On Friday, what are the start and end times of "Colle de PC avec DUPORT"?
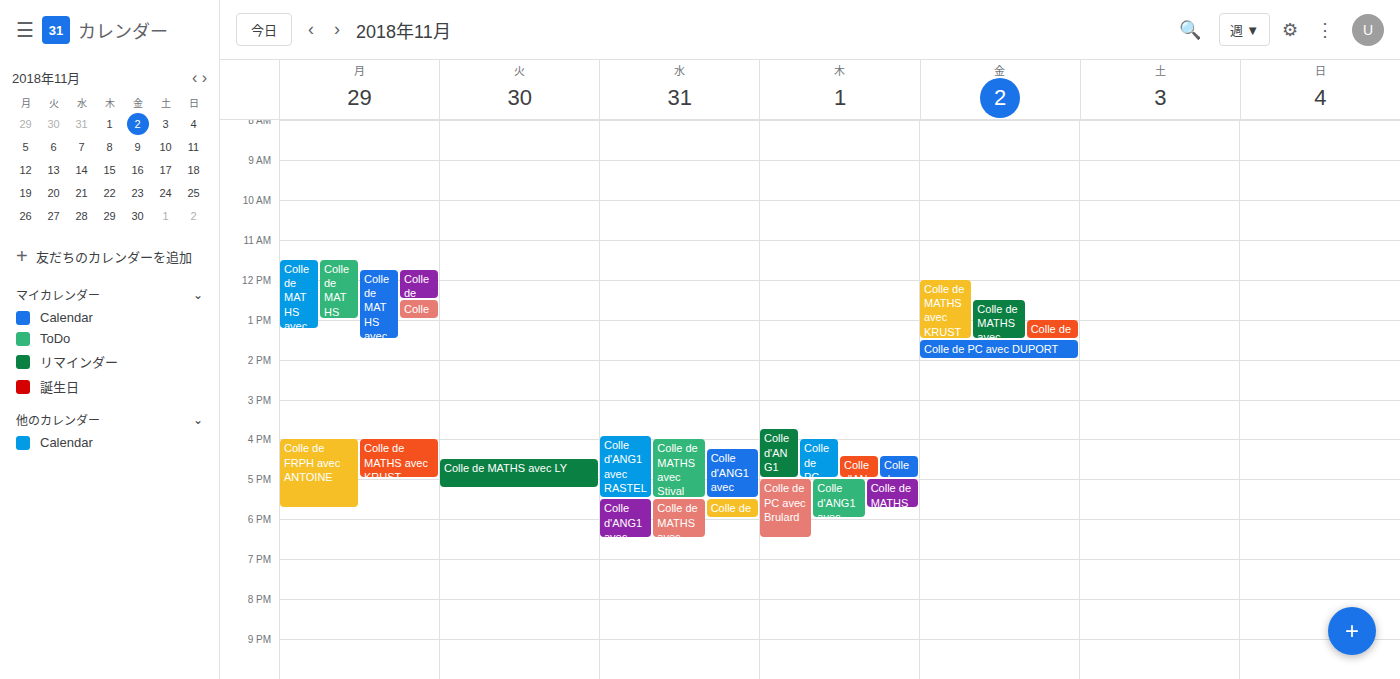
1:30 PM to 2:00 PM